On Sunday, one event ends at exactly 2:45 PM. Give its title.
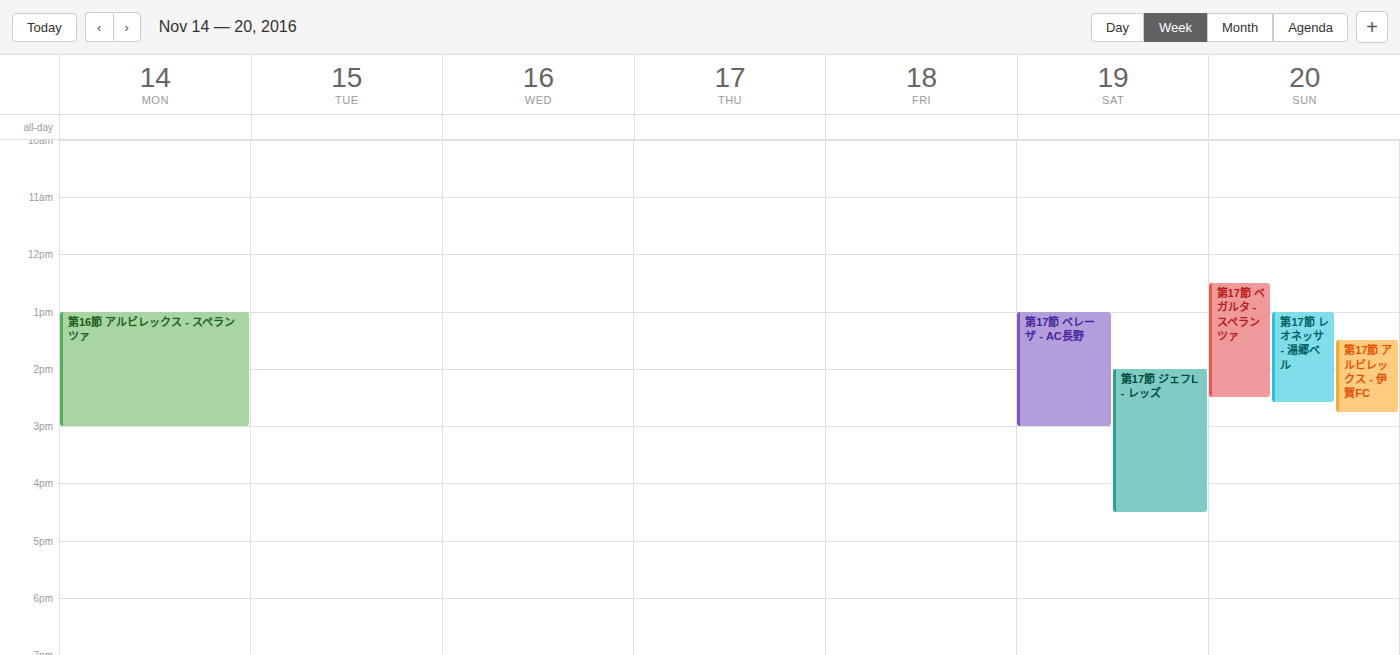
"第17節 アルビレックス - 伊賀FC"